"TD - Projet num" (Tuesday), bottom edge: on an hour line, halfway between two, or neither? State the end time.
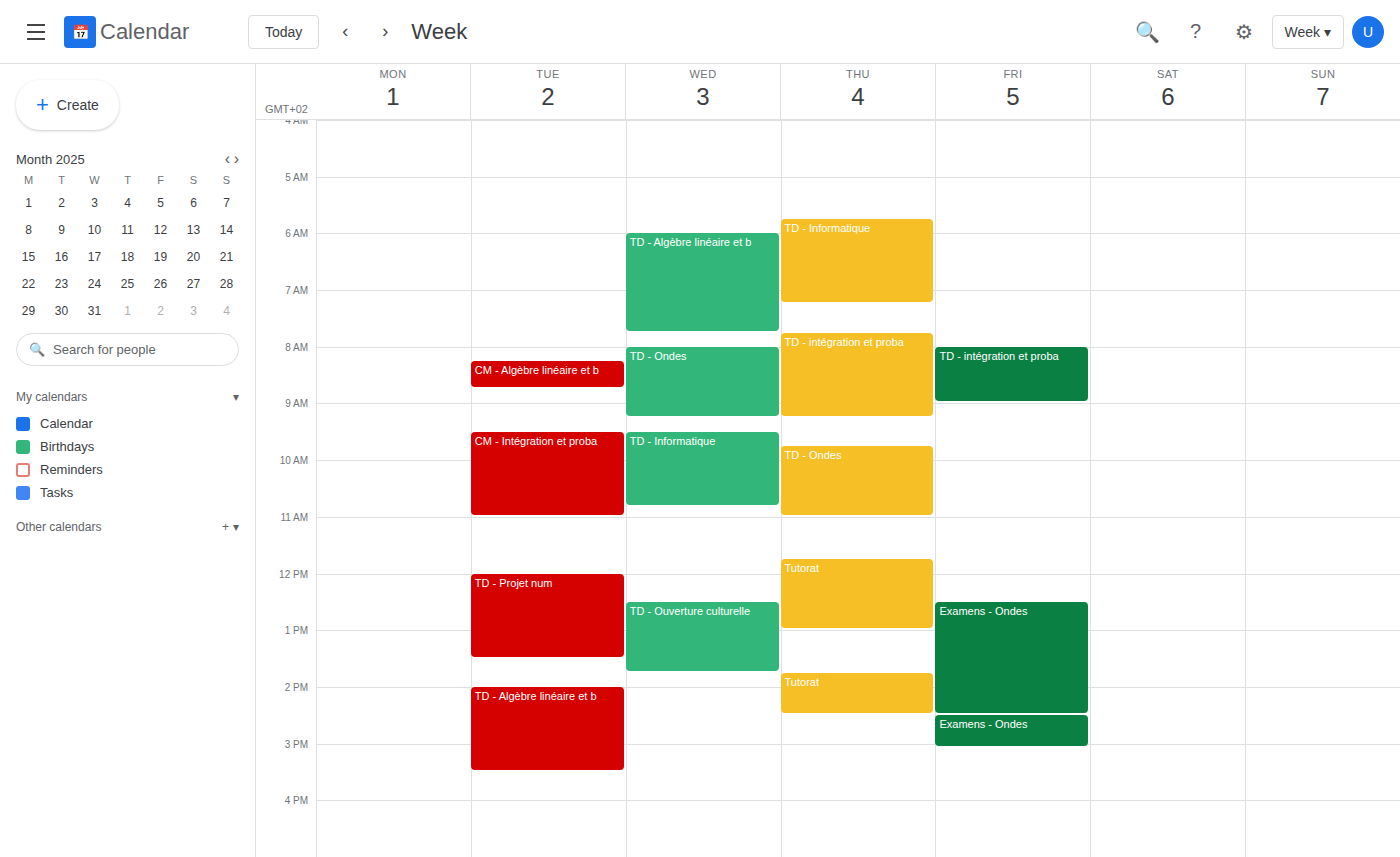
1:30 PM -- halfway between the 1 PM and 2 PM lines.